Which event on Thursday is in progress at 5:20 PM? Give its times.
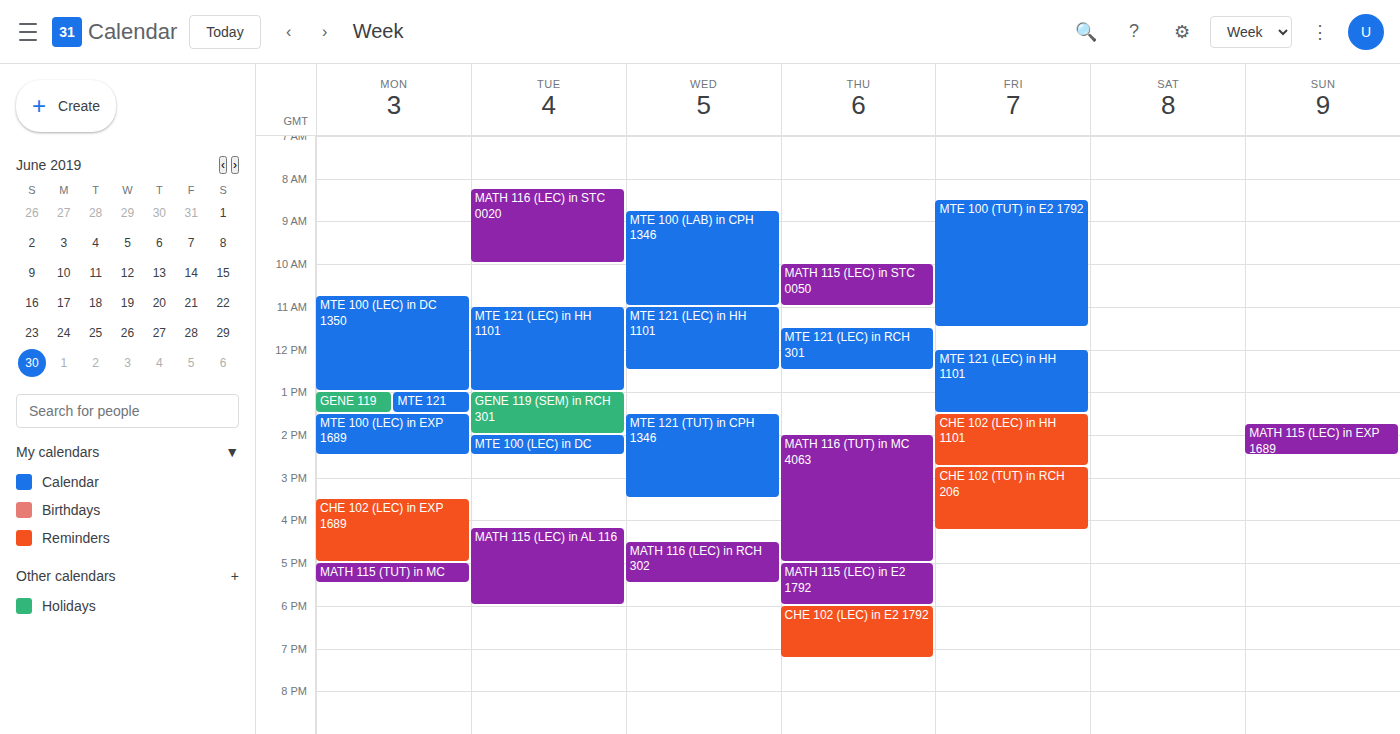
"MATH 115 (LEC) in E2 1792", 5:00 PM to 6:00 PM